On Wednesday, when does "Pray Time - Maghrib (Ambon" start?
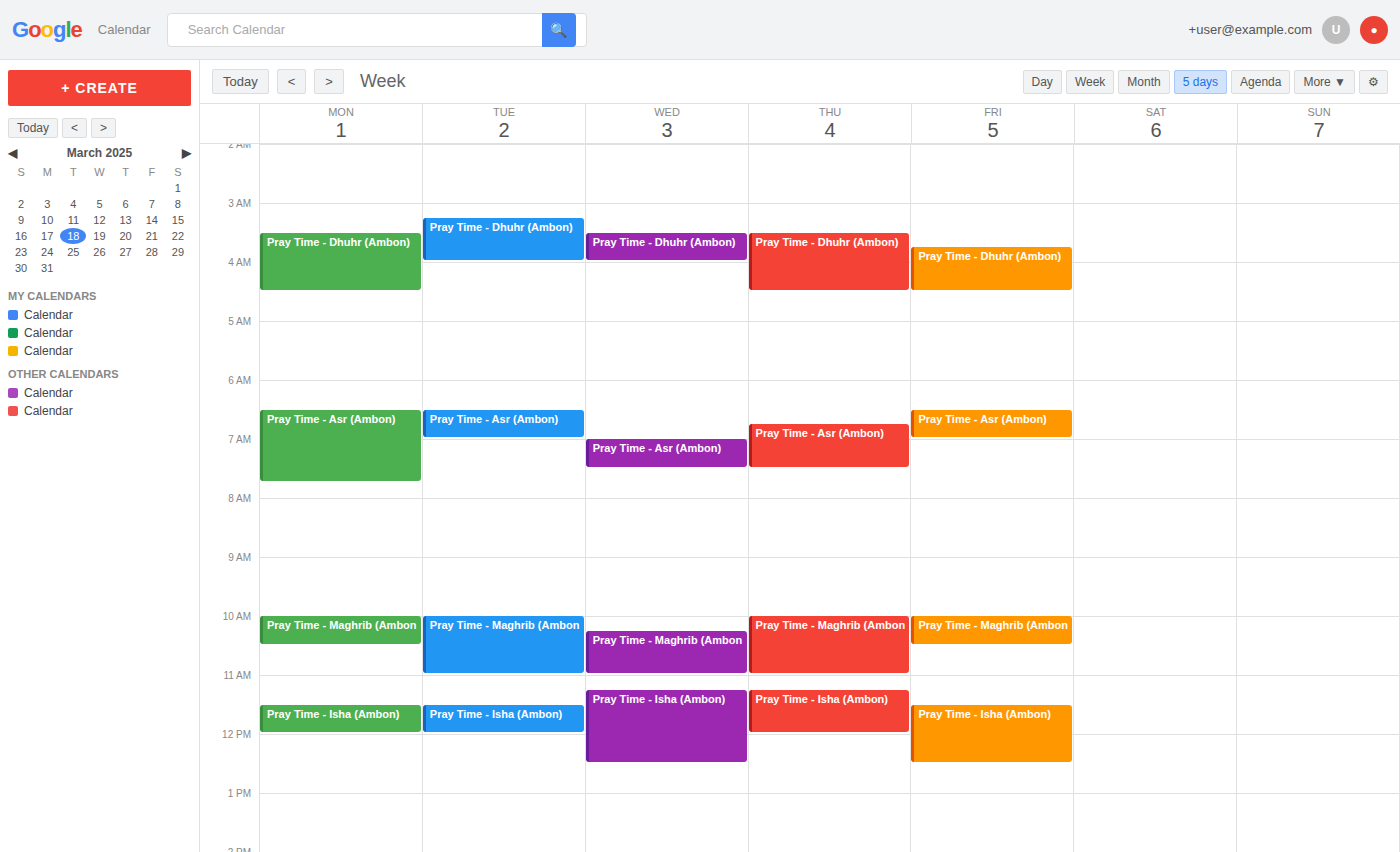
10:15 AM